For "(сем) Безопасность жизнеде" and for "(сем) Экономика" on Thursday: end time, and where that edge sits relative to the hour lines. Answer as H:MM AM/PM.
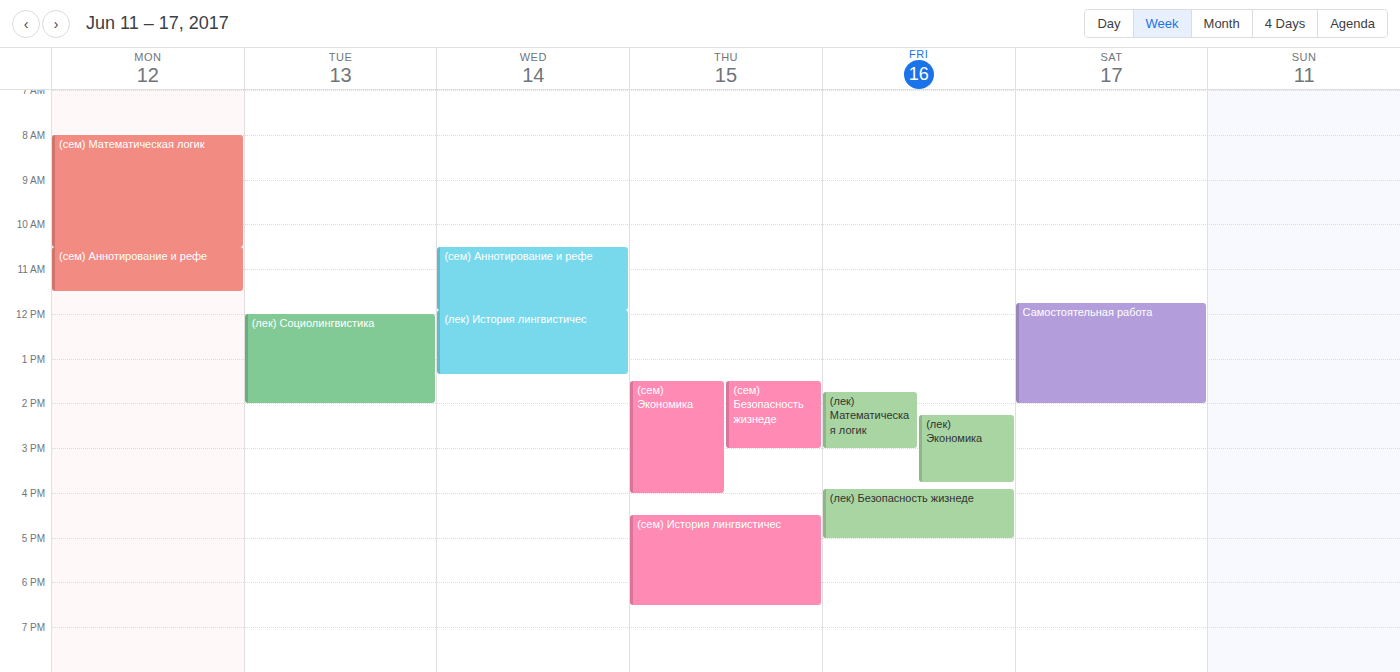
"(сем) Безопасность жизнеде": 3:00 PM, exactly on the 3 PM line. "(сем) Экономика": 4:00 PM, exactly on the 4 PM line.